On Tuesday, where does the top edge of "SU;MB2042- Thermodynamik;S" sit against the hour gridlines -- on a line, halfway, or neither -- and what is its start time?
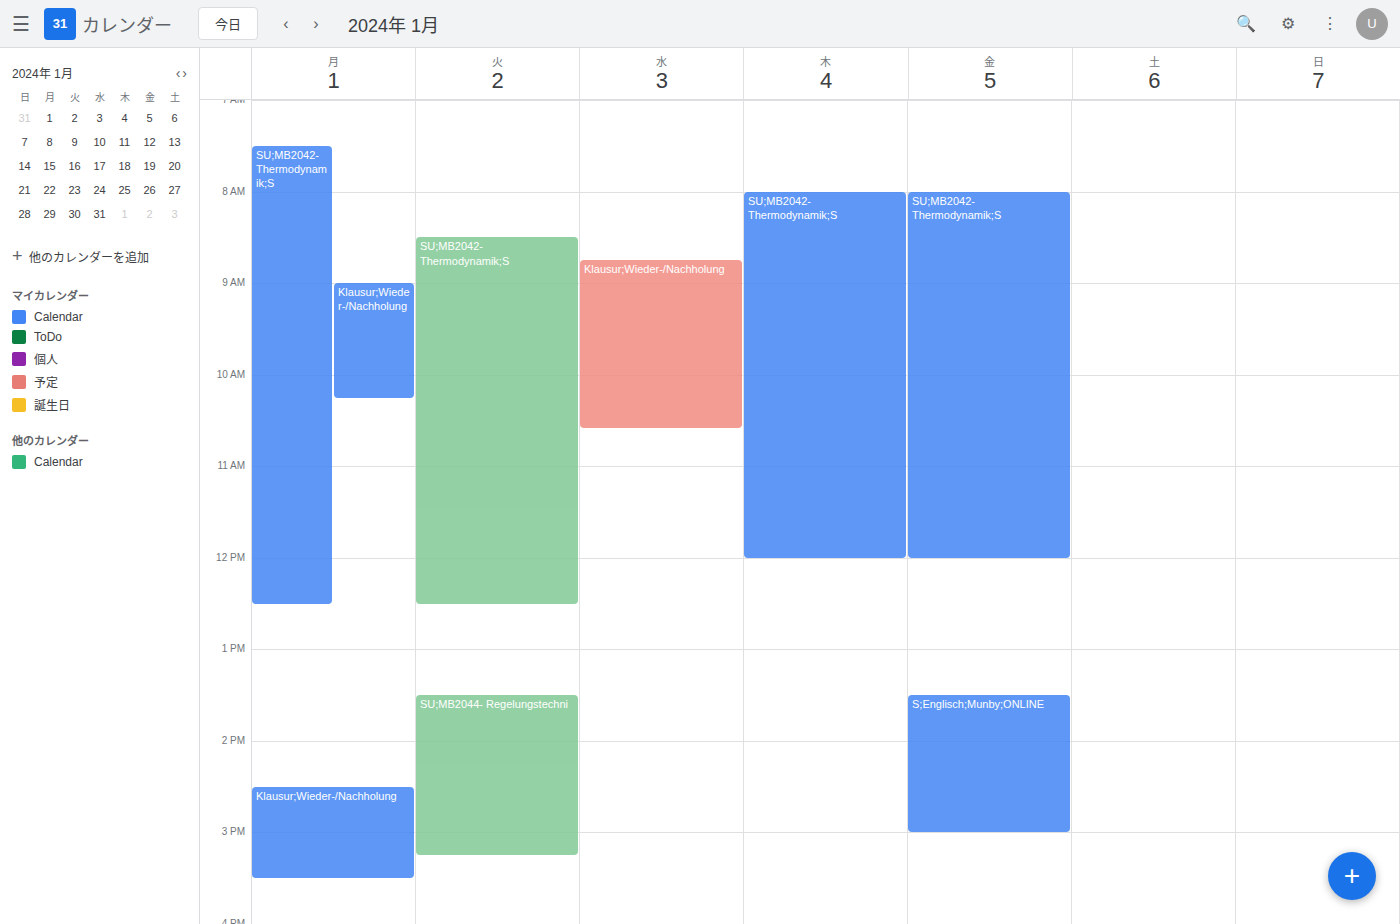
8:30 AM -- halfway between the 8 AM and 9 AM lines.